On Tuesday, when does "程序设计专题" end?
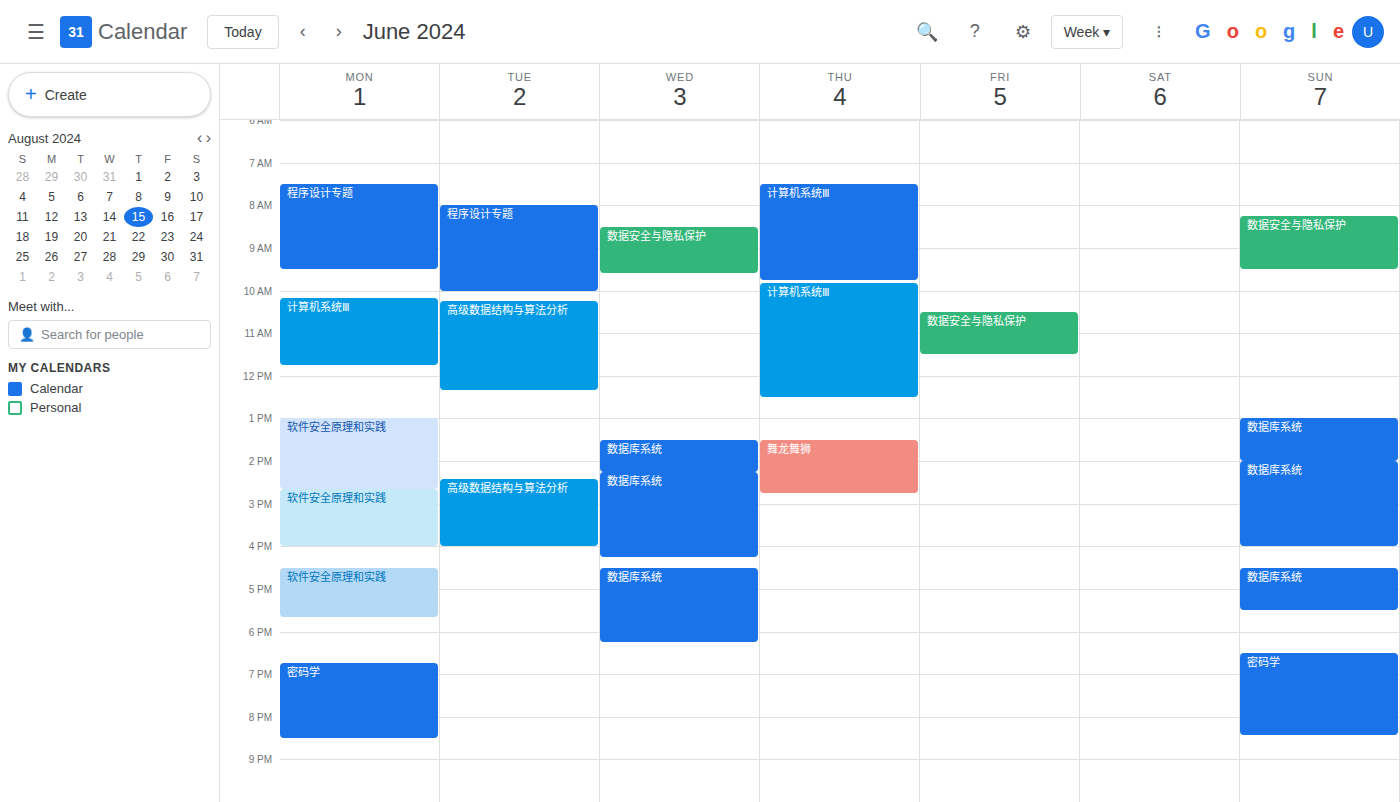
10:00 AM